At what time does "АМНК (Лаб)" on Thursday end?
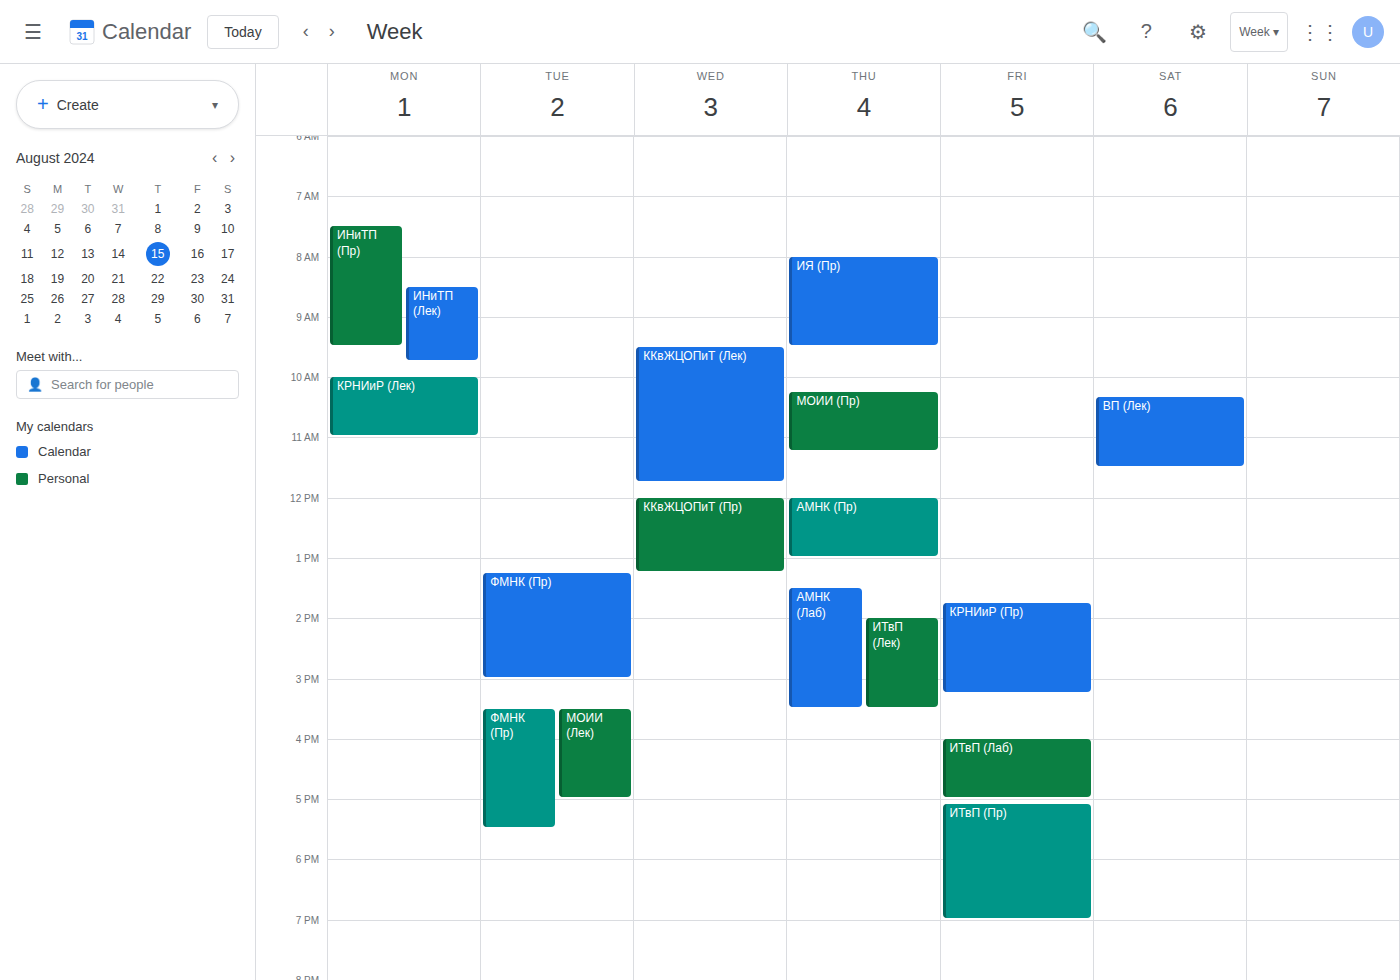
3:30 PM